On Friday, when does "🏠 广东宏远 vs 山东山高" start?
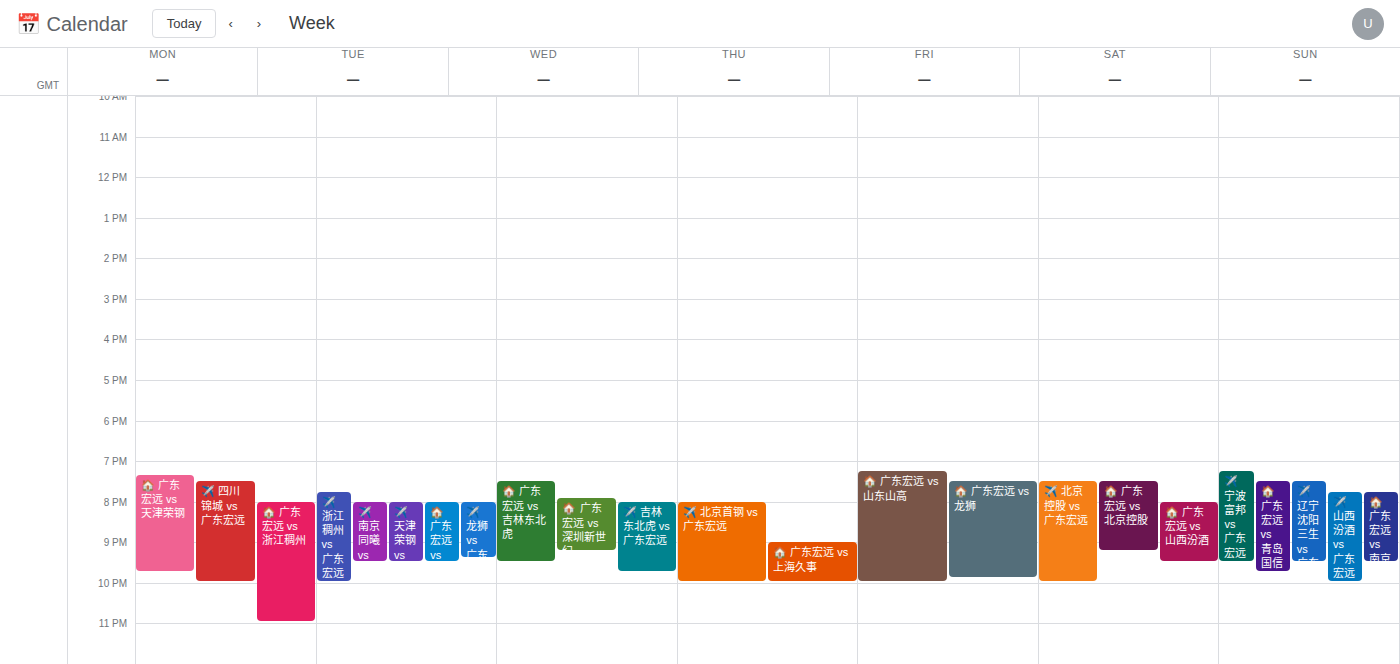
7:15 PM